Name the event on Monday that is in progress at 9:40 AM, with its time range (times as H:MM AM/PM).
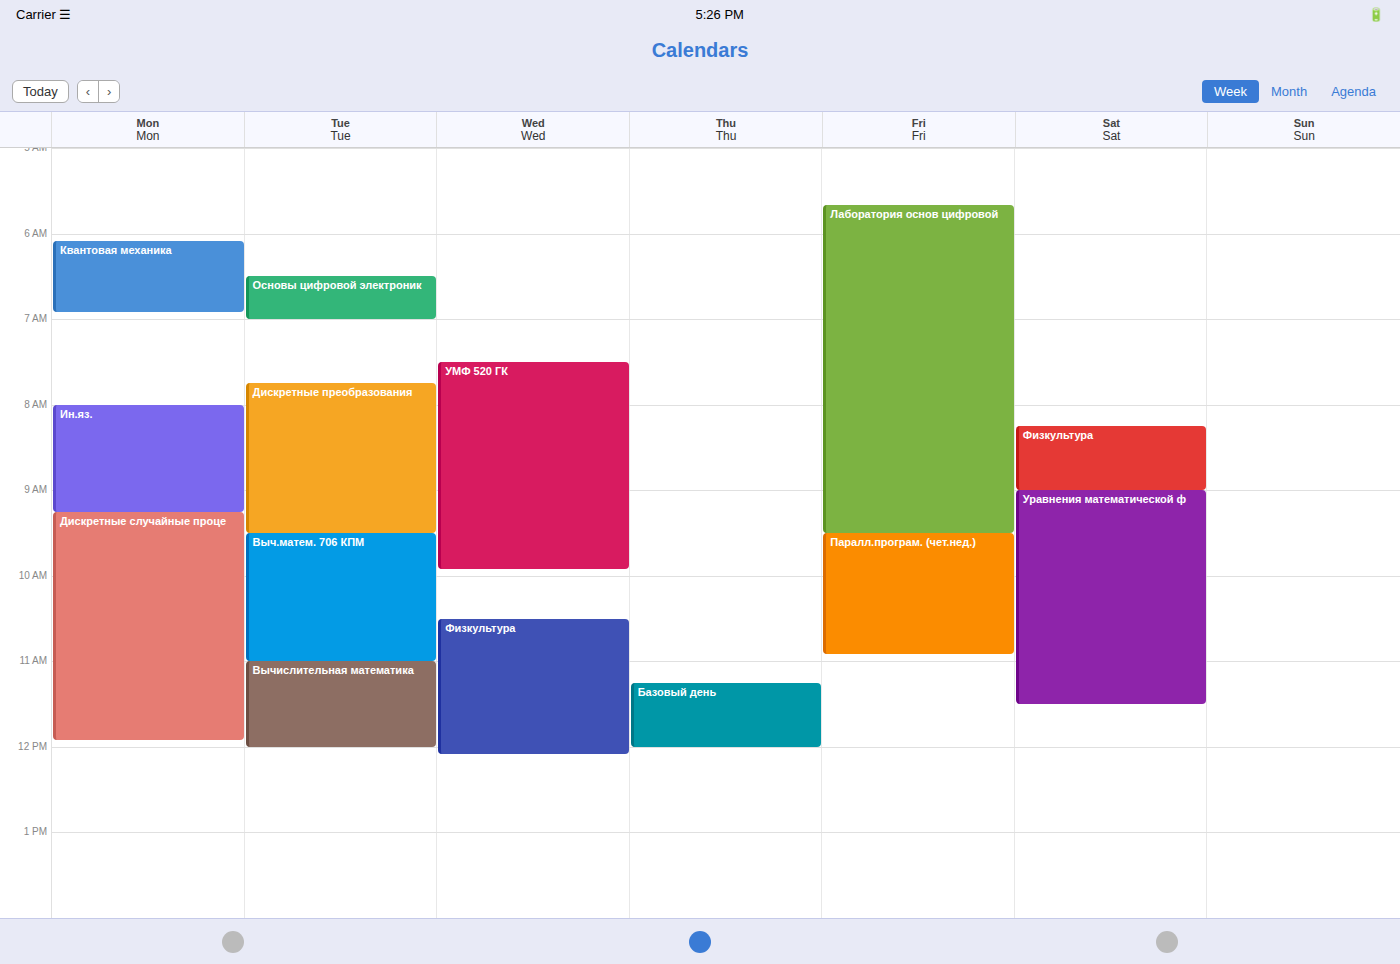
"Дискретные случайные проце", 9:15 AM to 11:55 AM